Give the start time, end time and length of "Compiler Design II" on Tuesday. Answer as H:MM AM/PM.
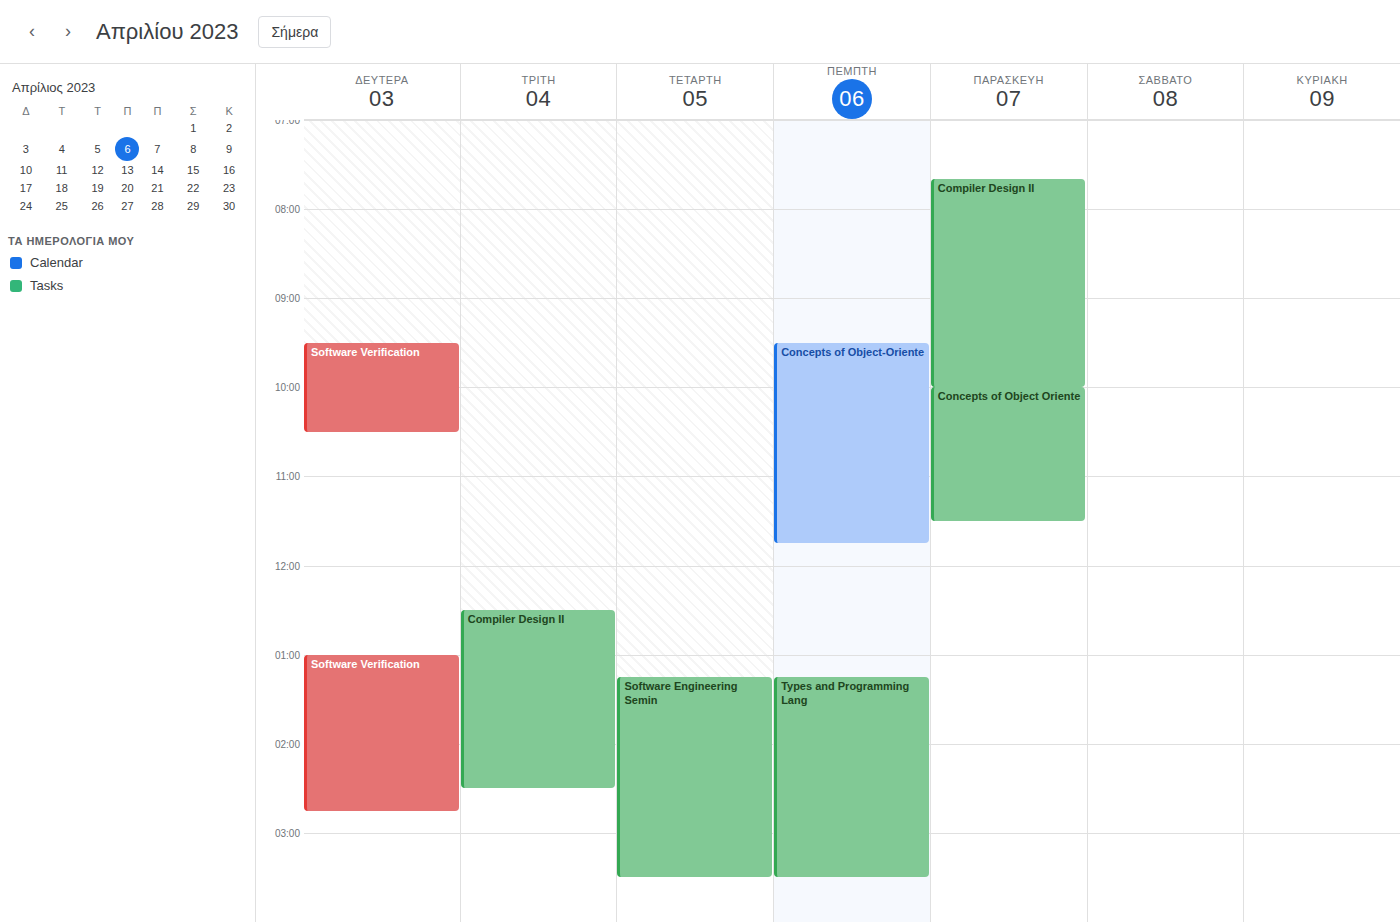
12:30 PM to 2:30 PM, 2 hours